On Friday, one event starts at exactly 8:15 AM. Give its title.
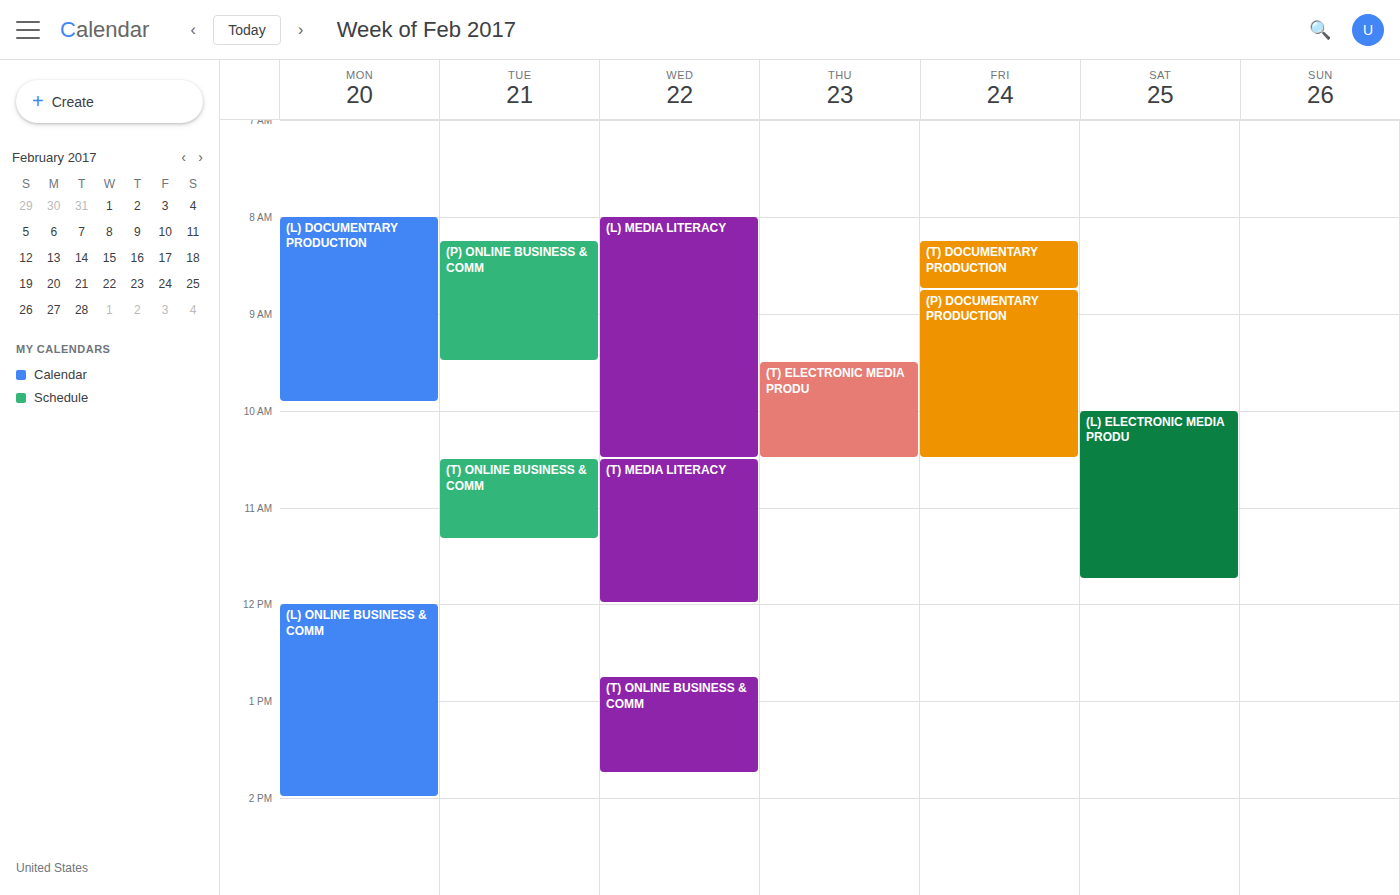
"(T) DOCUMENTARY PRODUCTION"